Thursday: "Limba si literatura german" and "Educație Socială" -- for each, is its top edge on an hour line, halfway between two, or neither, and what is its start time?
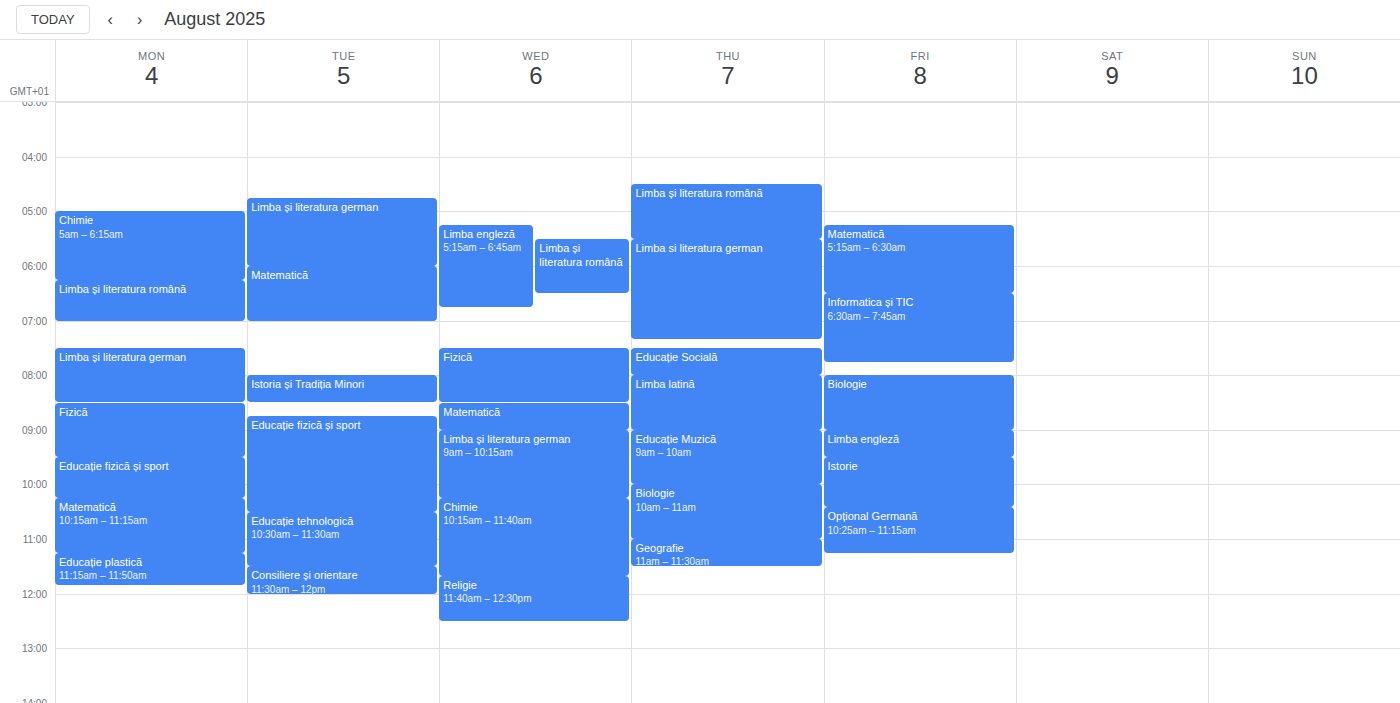
"Limba si literatura german": 5:30 AM, halfway between the 5 AM and 6 AM lines. "Educație Socială": 7:30 AM, halfway between the 7 AM and 8 AM lines.